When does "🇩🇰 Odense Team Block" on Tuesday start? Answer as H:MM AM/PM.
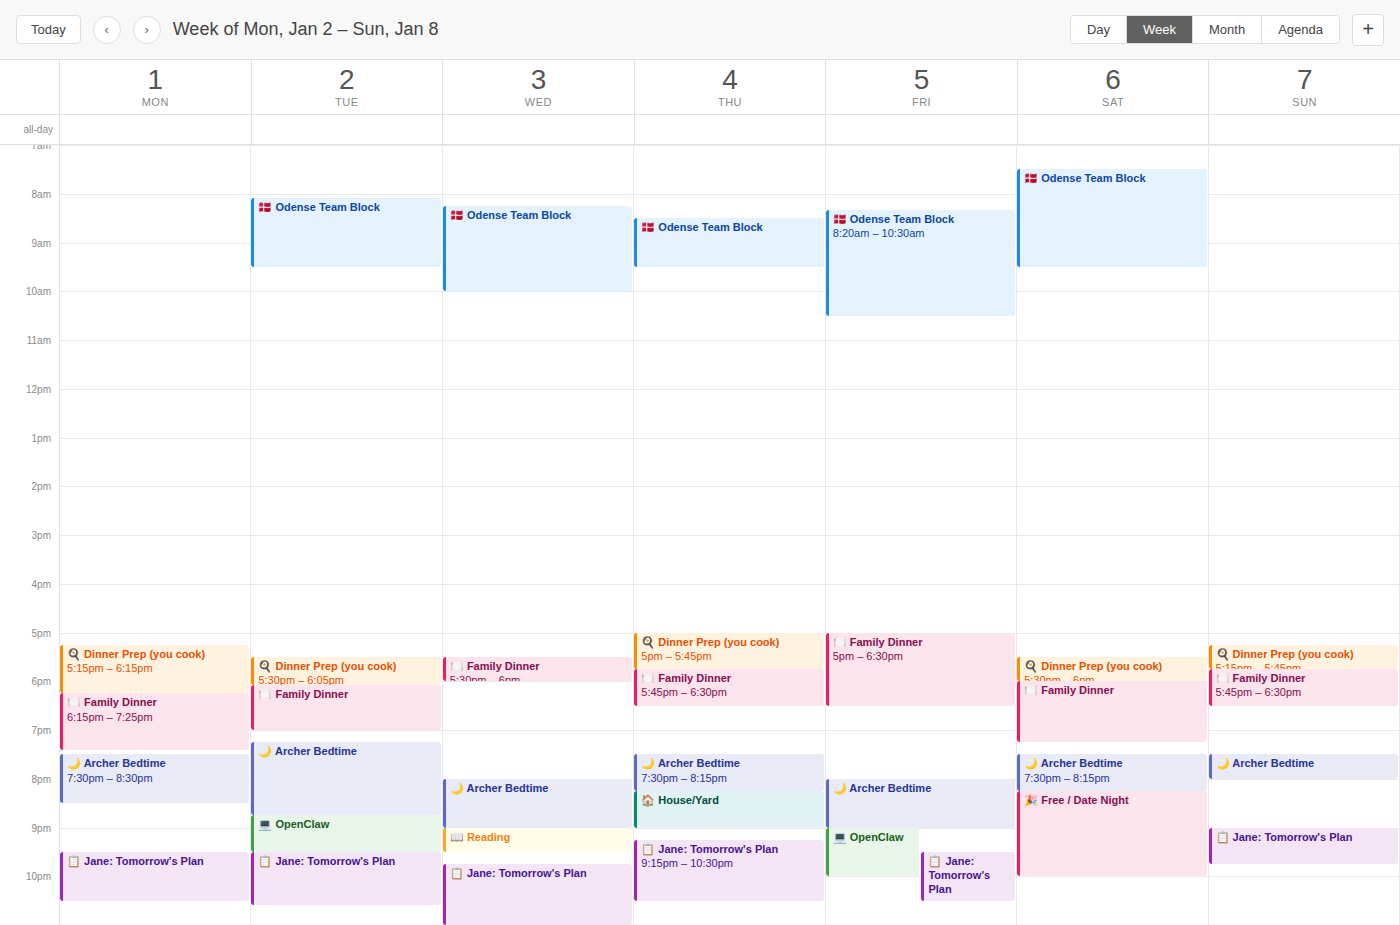
8:05 AM